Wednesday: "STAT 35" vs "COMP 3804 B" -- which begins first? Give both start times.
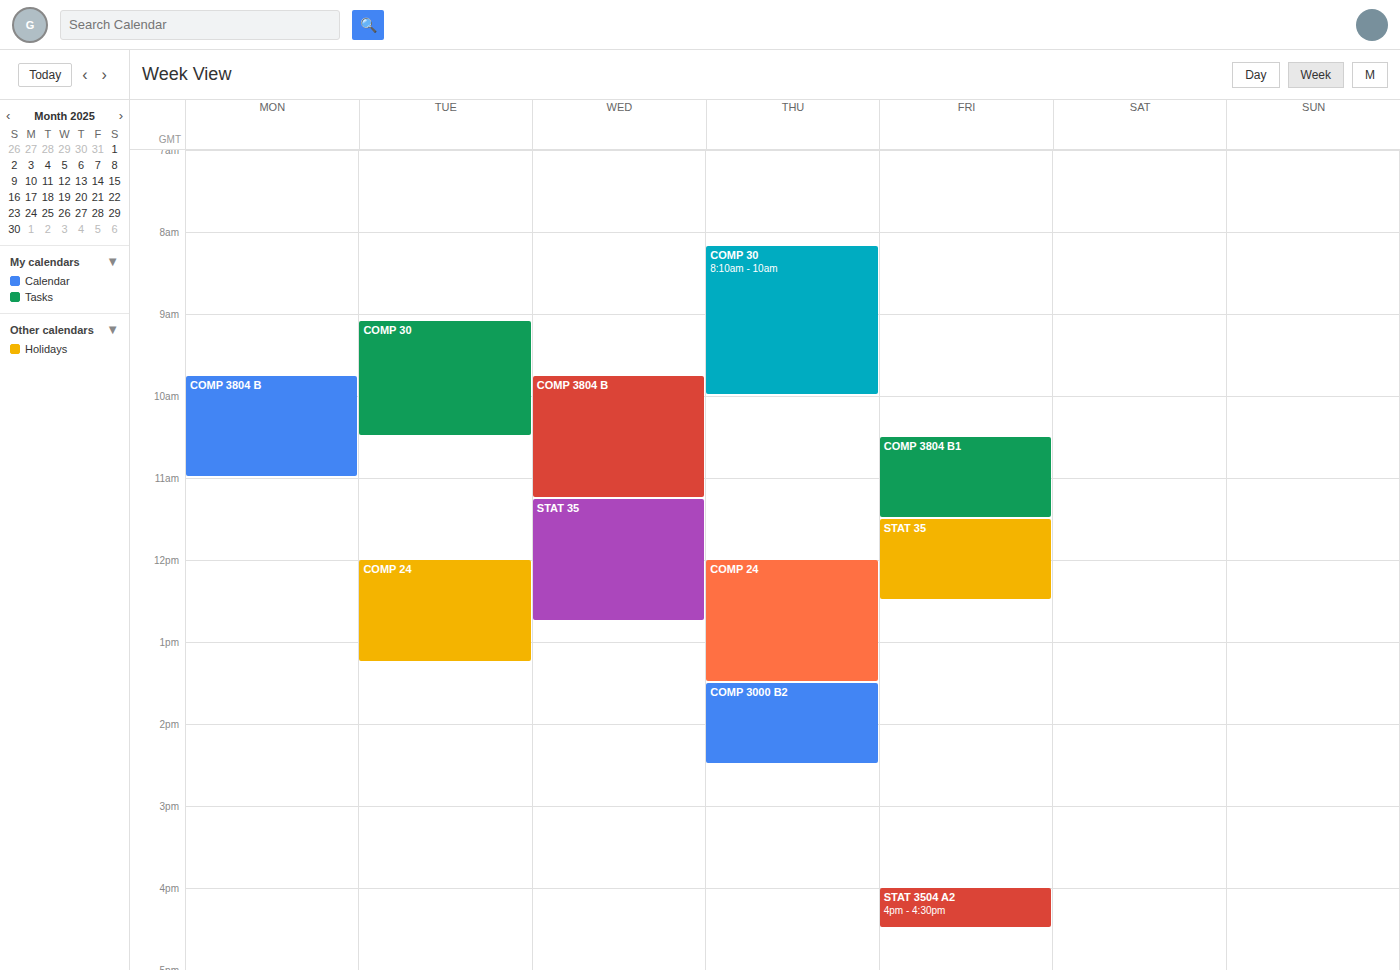
"COMP 3804 B" 9:45 AM; "STAT 35" 11:15 AM.